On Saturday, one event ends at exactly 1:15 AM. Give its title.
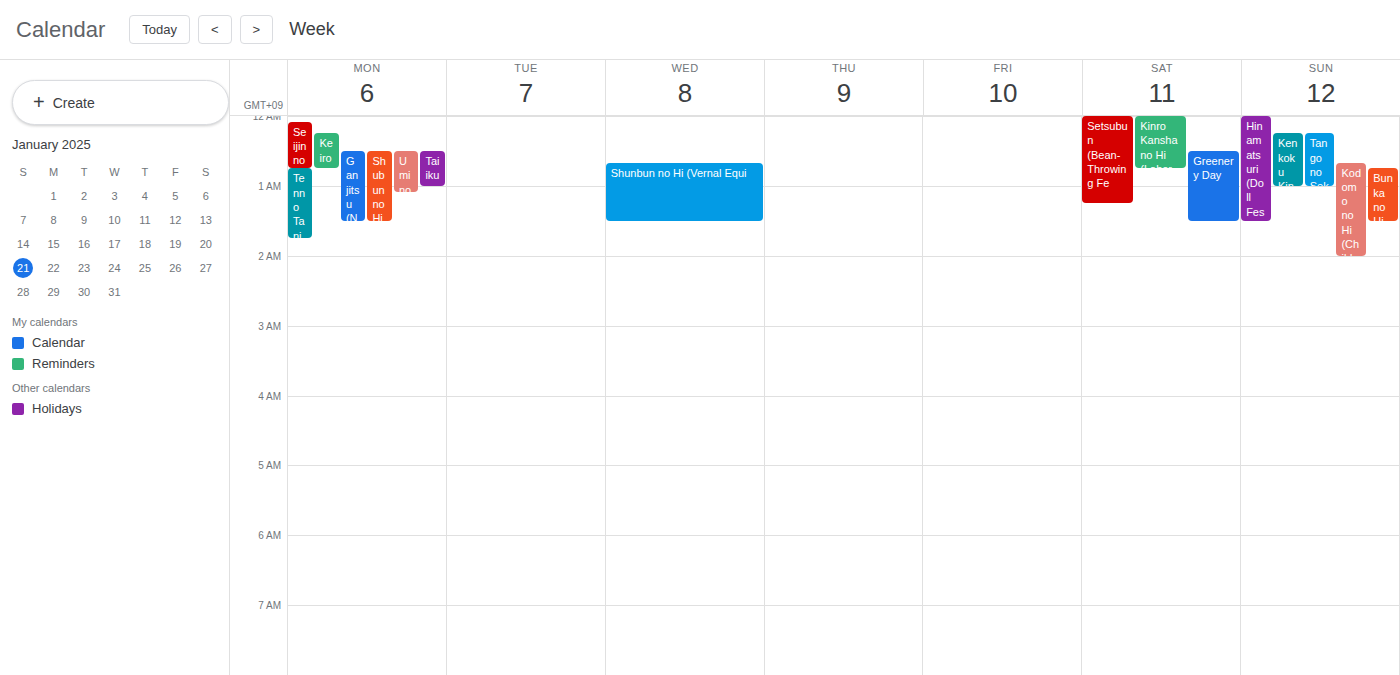
"Setsubun (Bean-Throwing Fe"